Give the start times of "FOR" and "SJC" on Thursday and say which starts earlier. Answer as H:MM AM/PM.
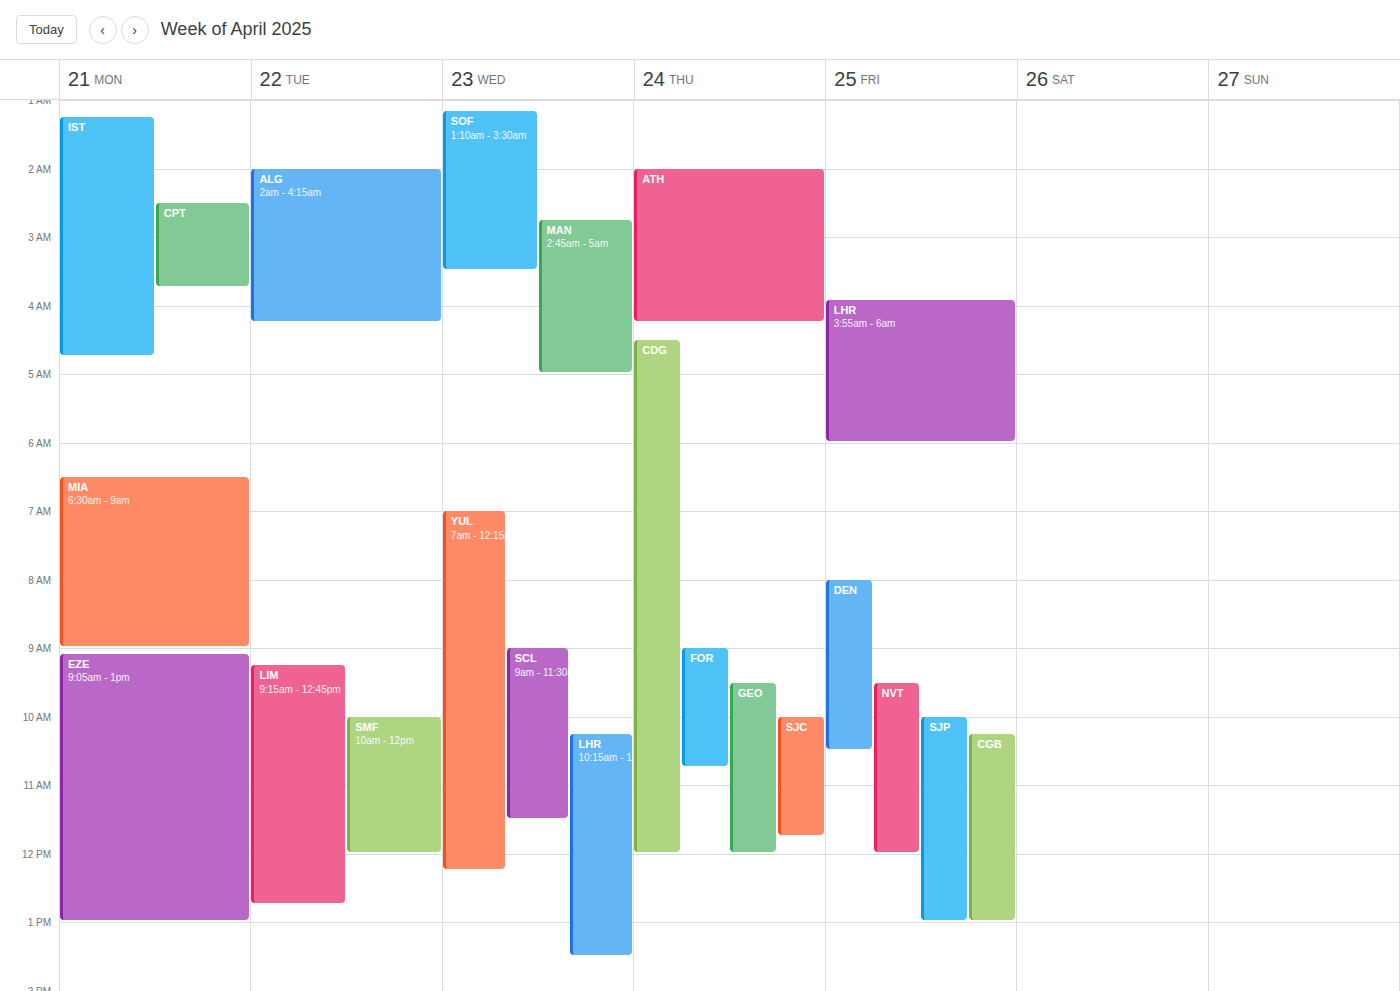
"FOR" 9:00 AM; "SJC" 10:00 AM.